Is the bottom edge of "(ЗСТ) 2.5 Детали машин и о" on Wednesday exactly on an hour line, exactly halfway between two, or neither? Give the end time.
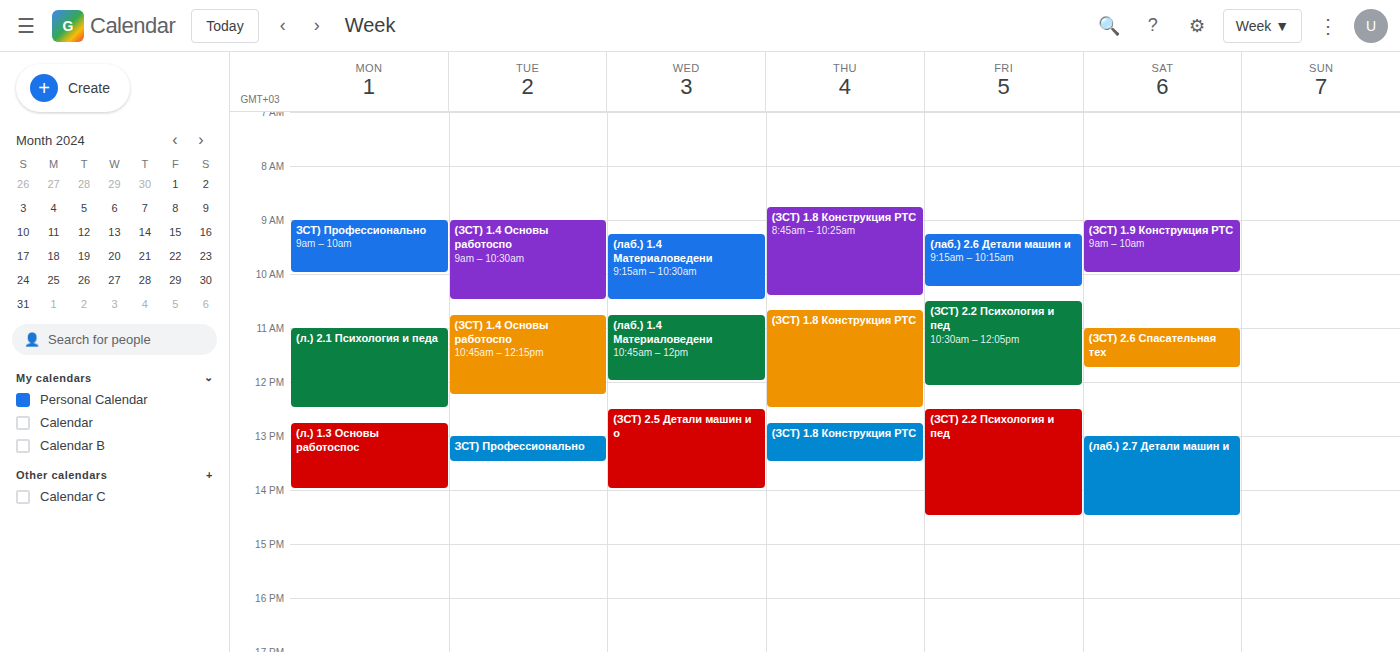
2:00 PM -- exactly on the 2 PM line.